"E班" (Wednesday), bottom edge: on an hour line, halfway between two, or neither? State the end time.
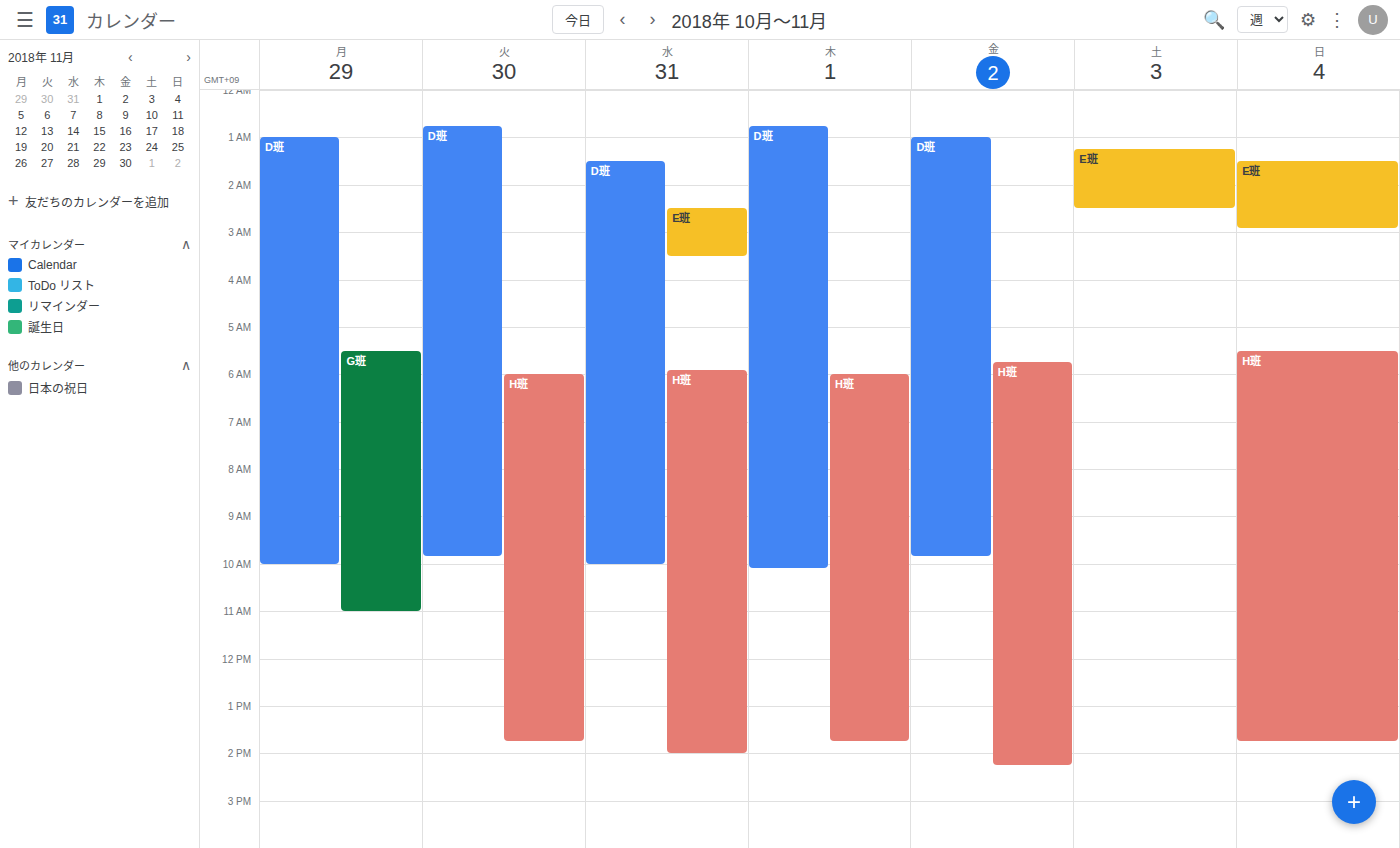
3:30 AM -- halfway between the 3 AM and 4 AM lines.